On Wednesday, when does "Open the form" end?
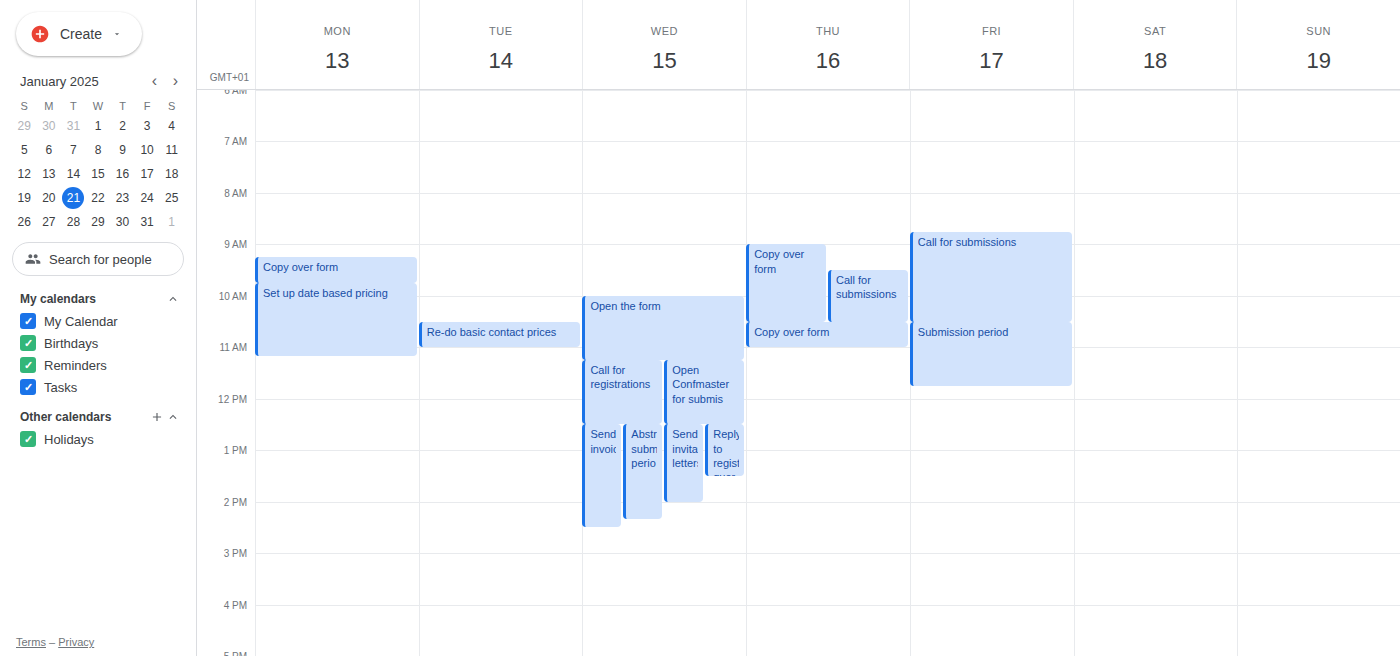
11:15 AM